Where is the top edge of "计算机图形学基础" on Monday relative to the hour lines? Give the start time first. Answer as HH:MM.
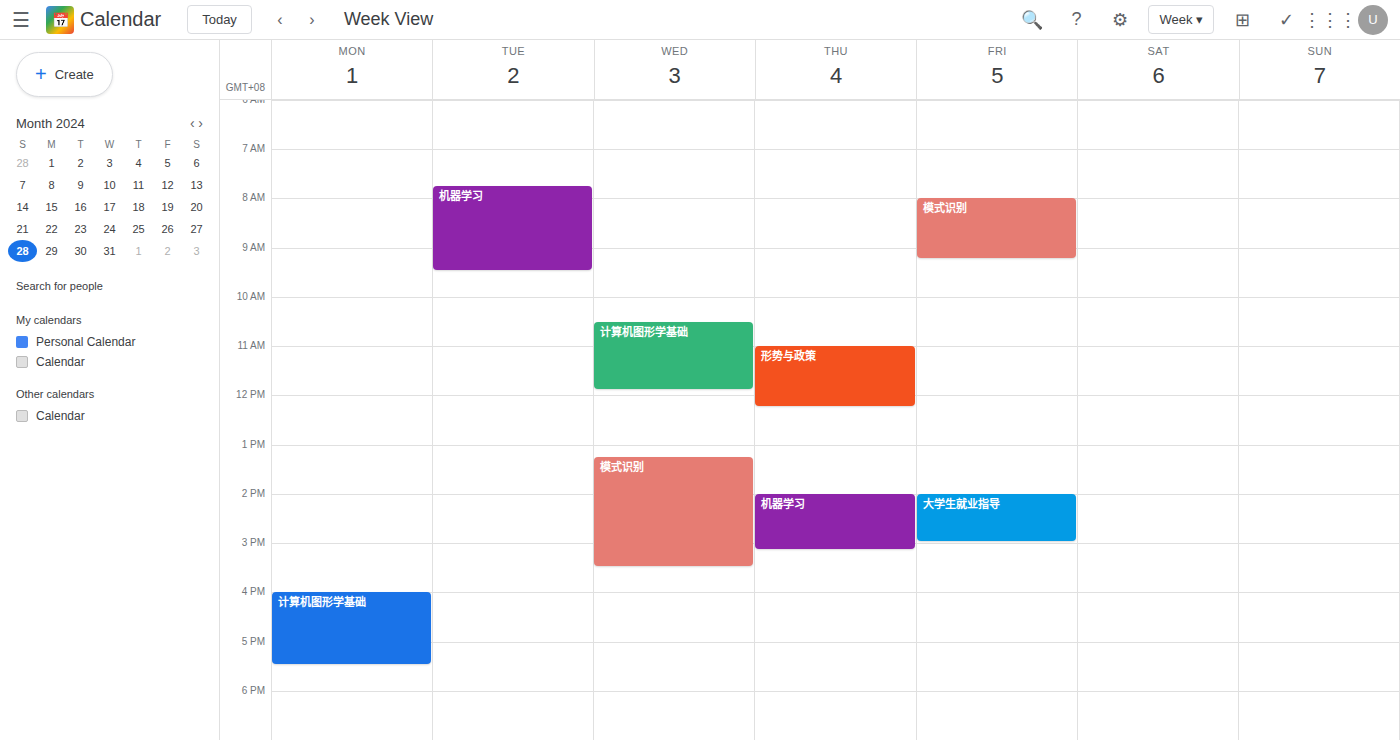
16:00 -- exactly on the 16:00 line.